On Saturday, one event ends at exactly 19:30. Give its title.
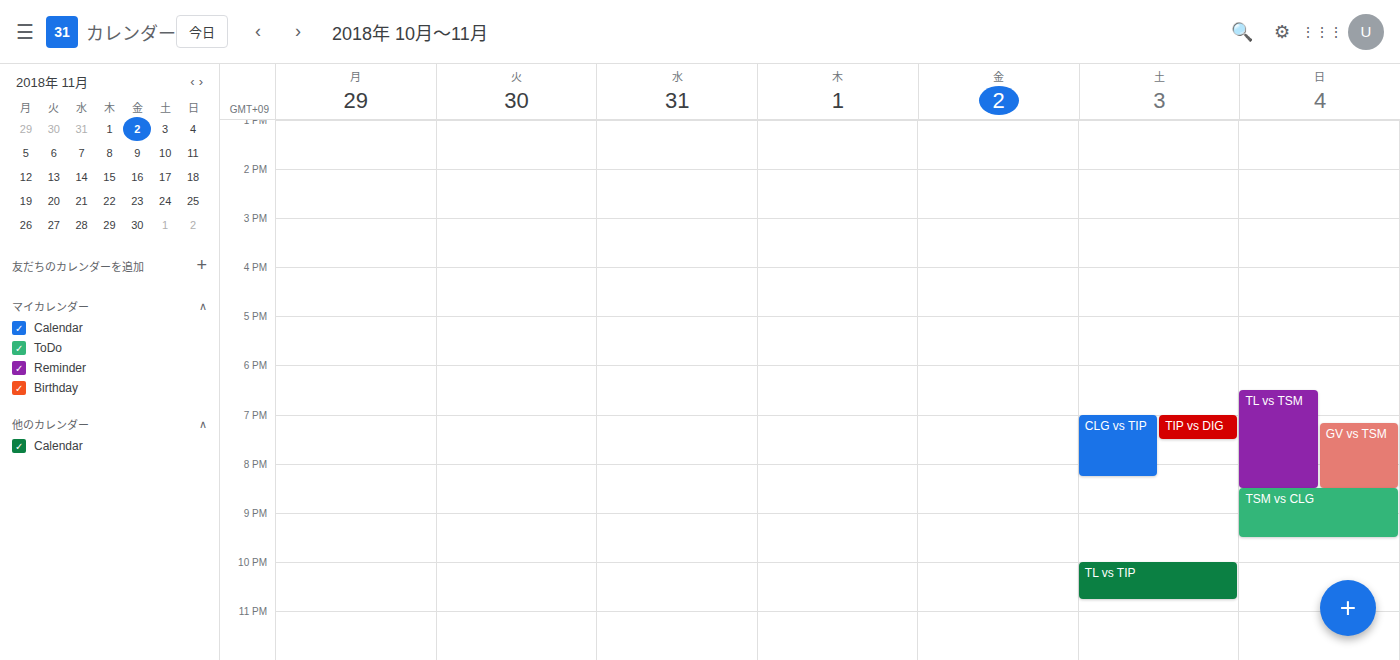
"TIP vs DIG"